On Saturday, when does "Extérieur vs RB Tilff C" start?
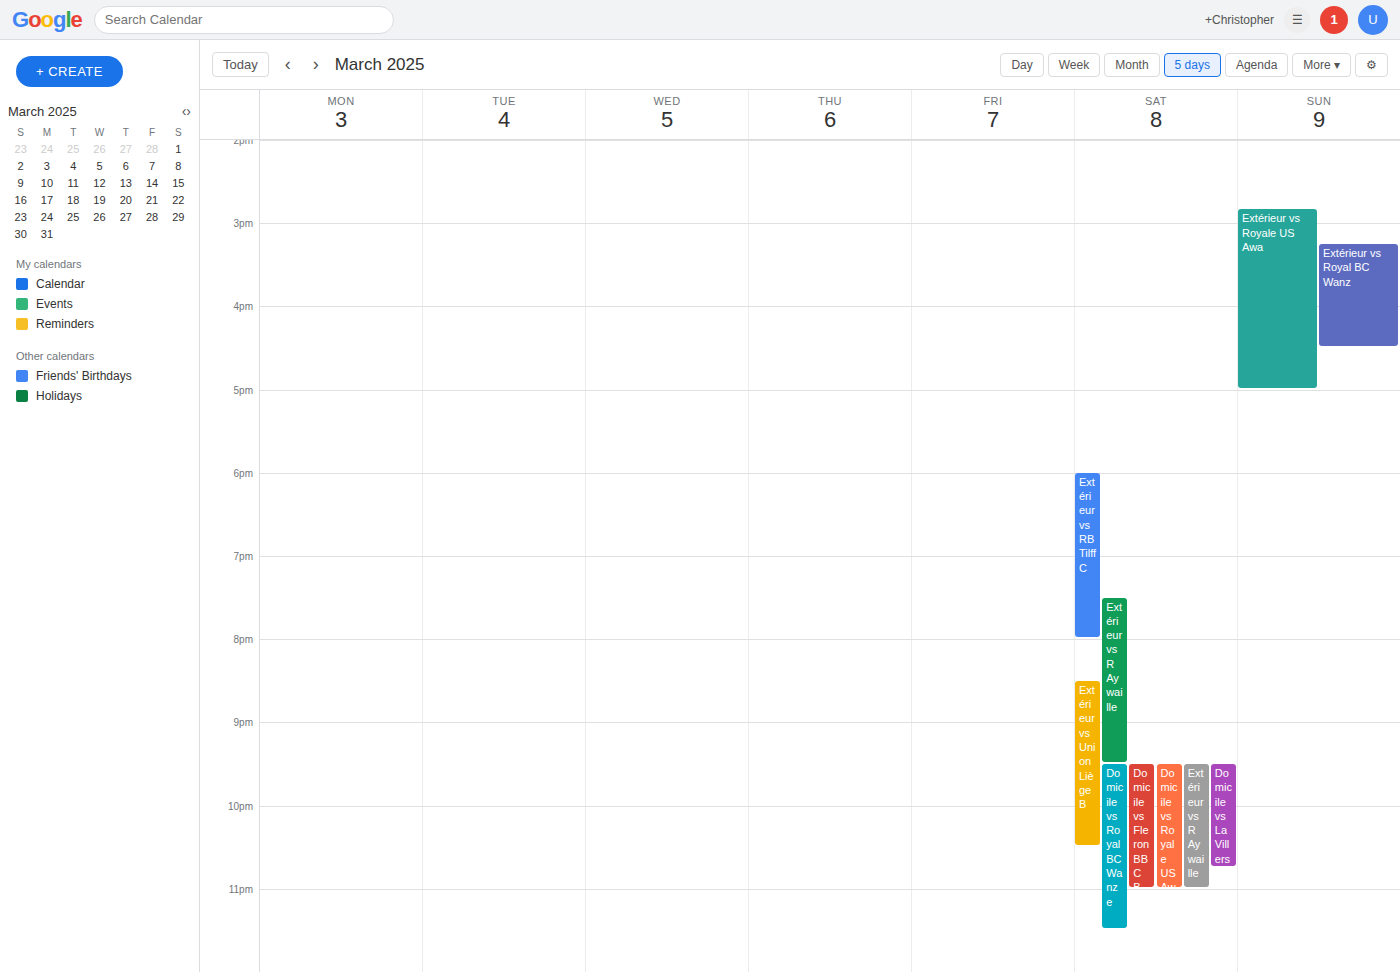
6:00 PM